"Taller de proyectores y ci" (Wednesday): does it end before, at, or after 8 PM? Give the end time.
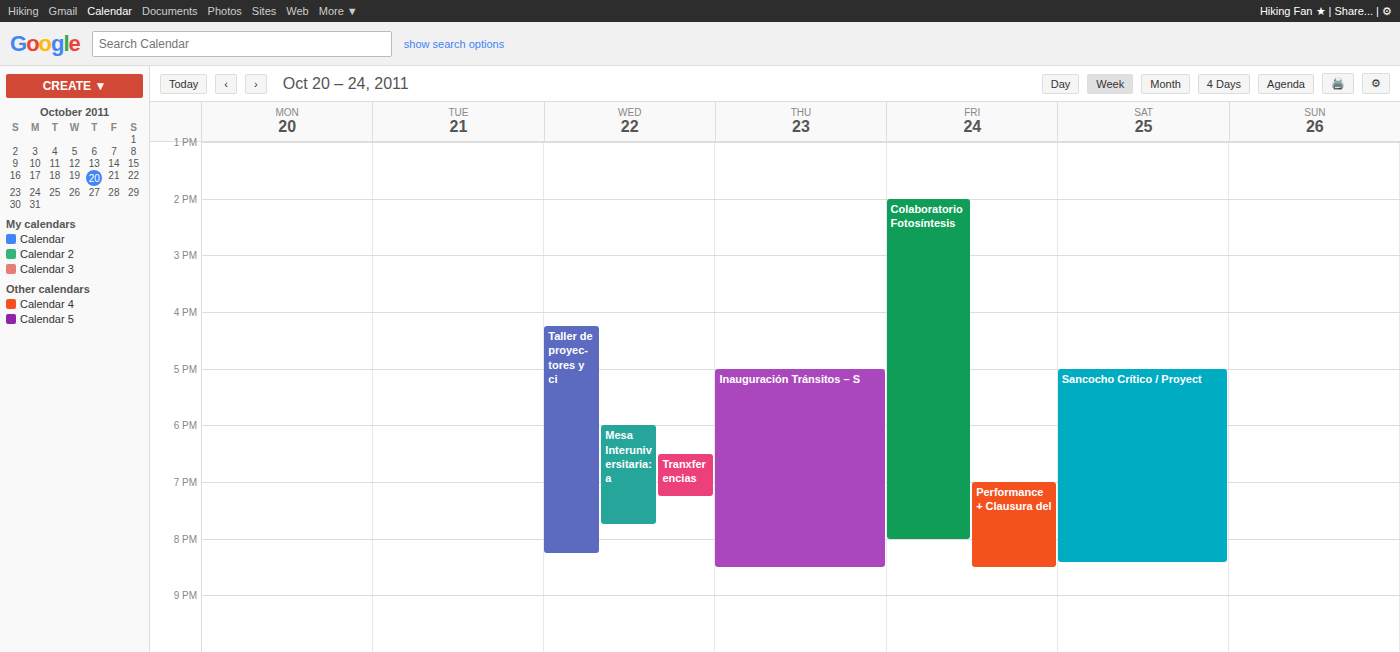
8:15 PM -- after 8 PM, 15 minutes below the 8 PM line.